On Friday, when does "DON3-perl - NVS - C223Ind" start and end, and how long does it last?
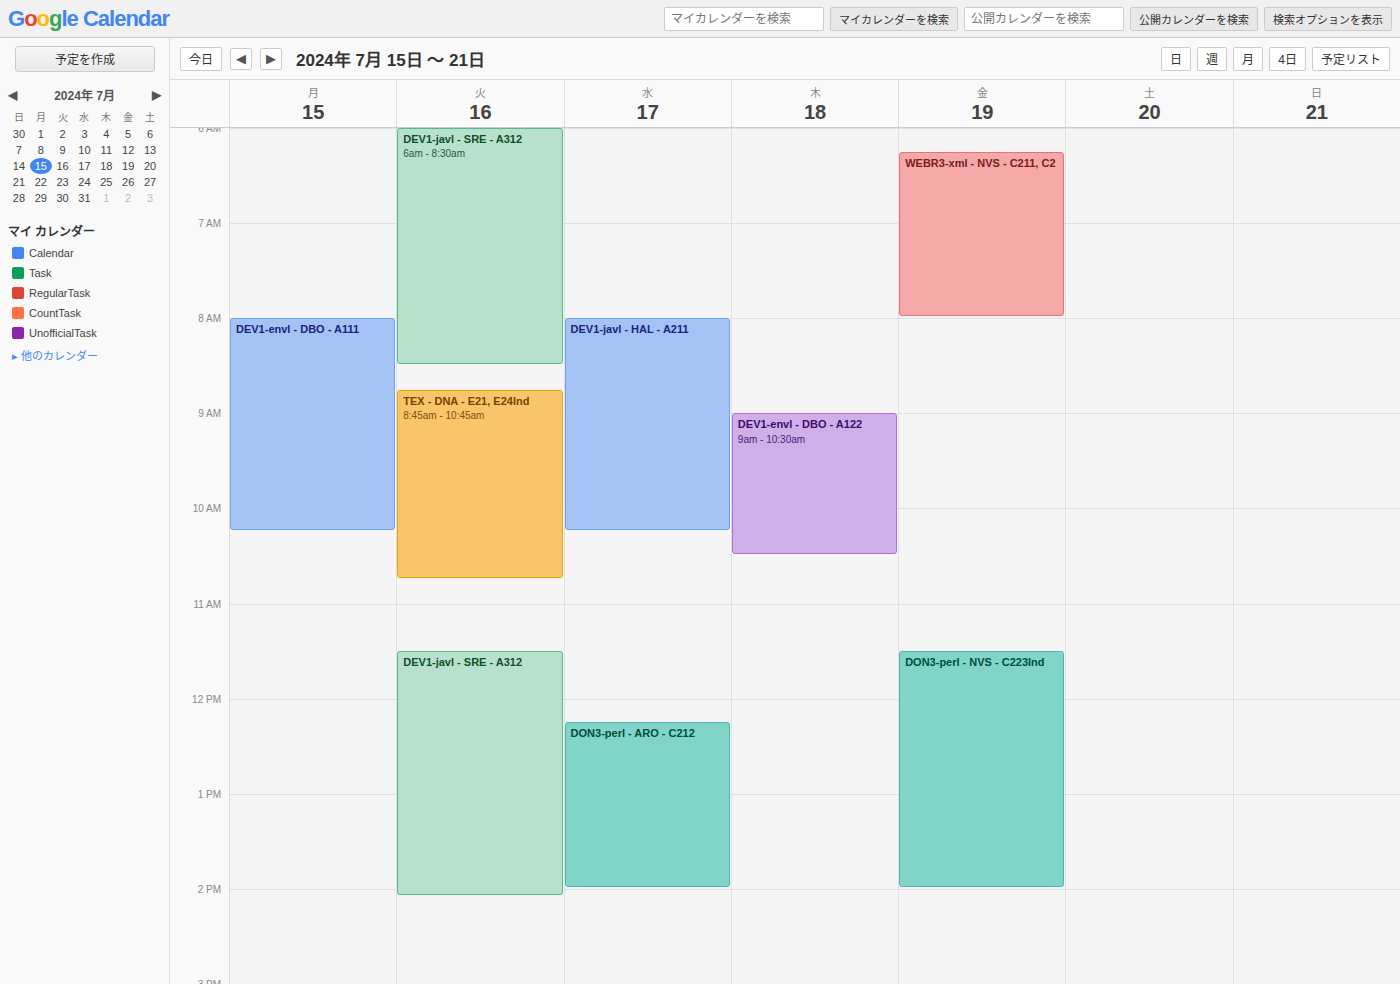
11:30 to 14:00, 2 hours 30 minutes